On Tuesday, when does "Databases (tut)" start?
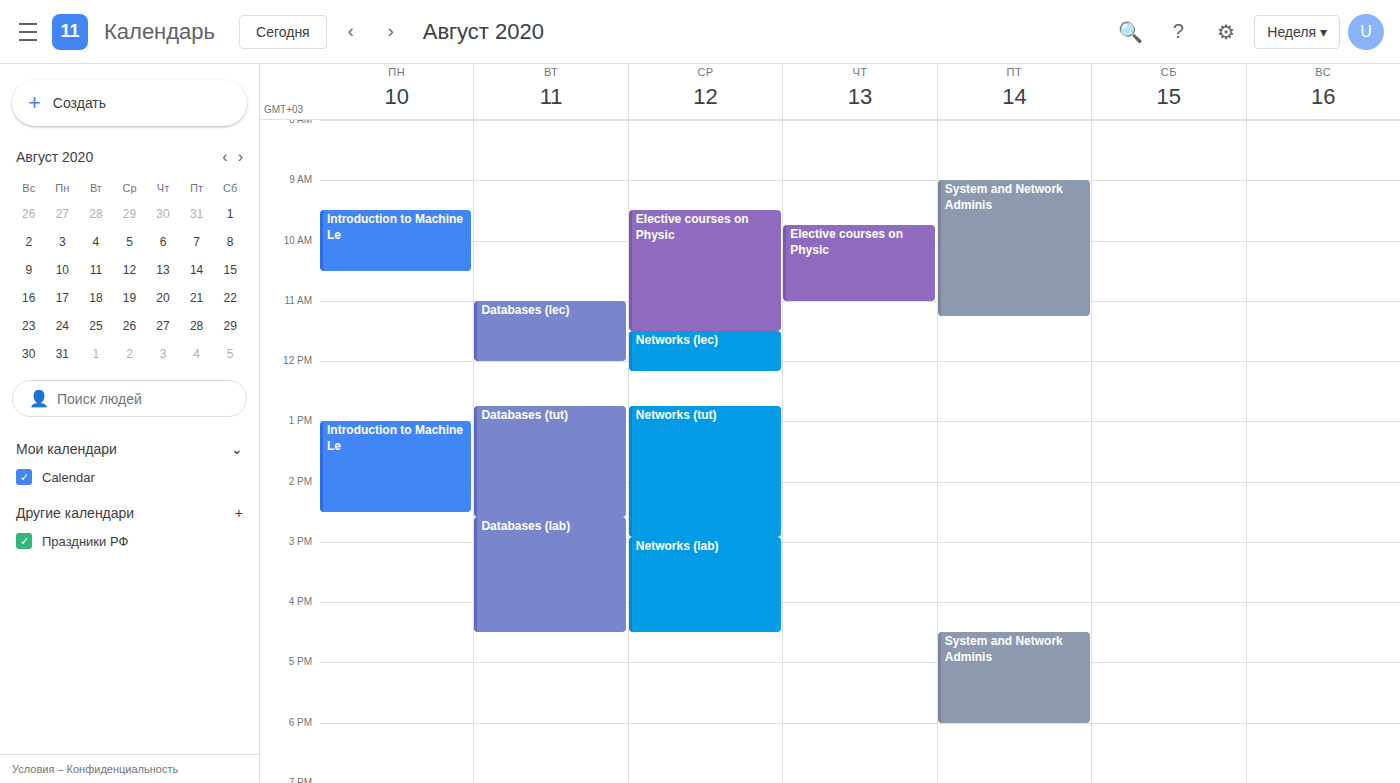
12:45 PM